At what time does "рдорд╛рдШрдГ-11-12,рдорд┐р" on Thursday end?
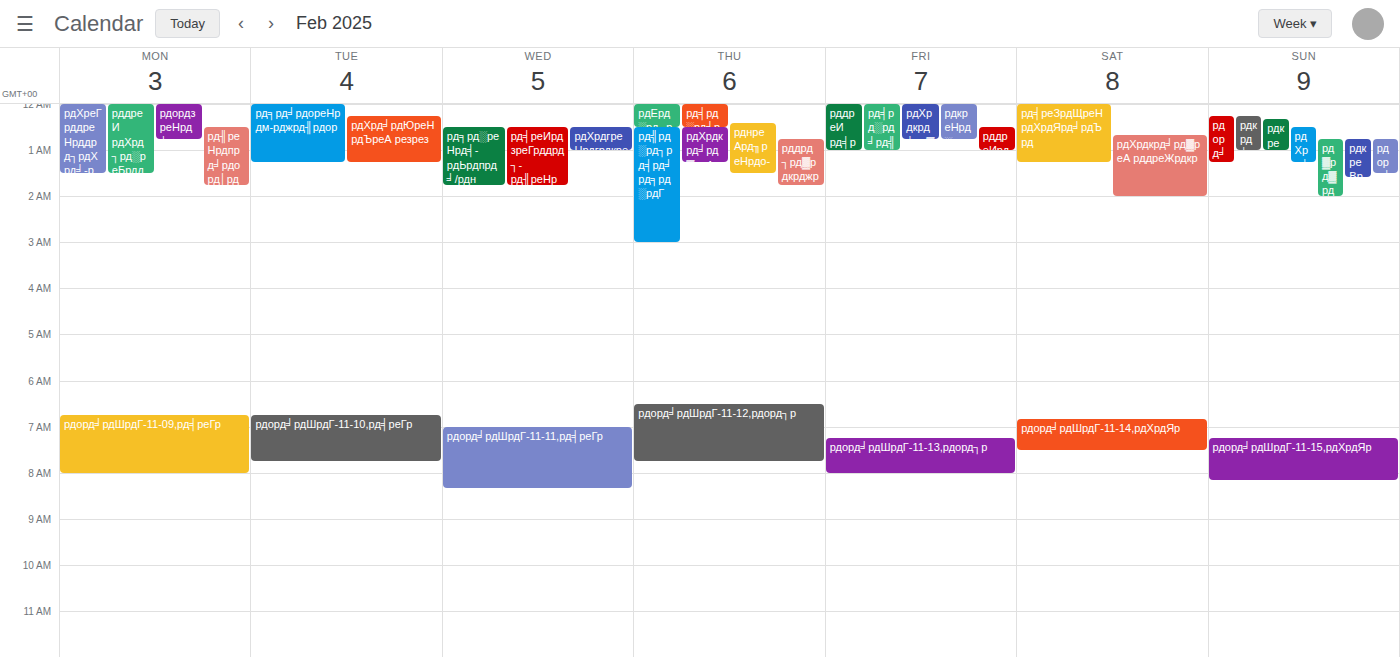
7:45 AM